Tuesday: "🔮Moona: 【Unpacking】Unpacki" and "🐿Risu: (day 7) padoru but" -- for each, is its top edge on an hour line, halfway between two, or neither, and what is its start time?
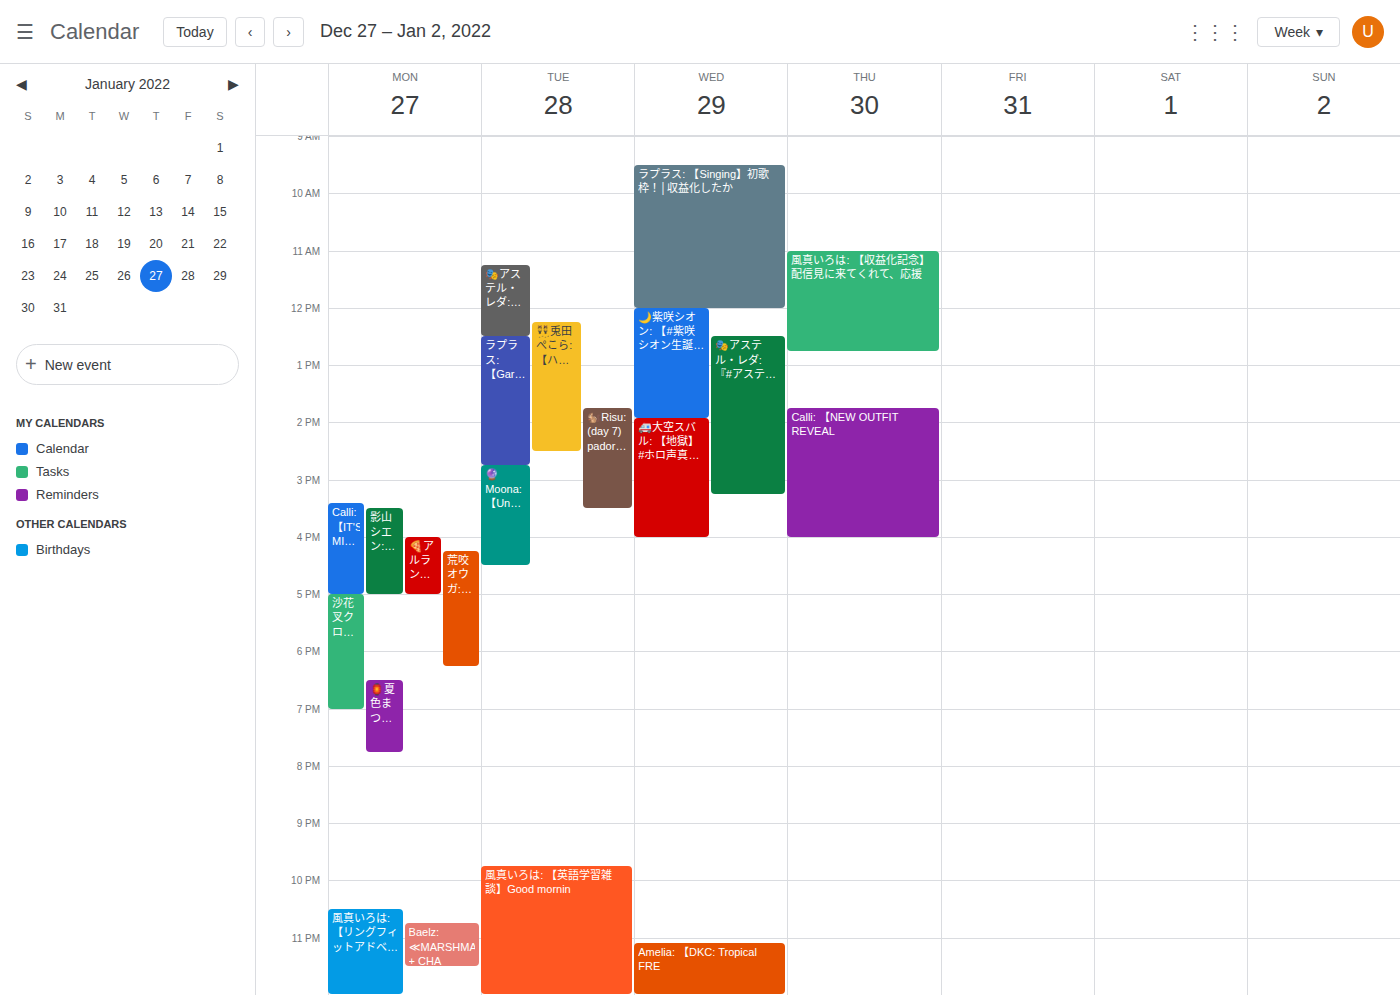
"🔮Moona: 【Unpacking】Unpacki": 14:45, neither: three quarters of the way from the 14:00 line to the 15:00 line. "🐿Risu: (day 7) padoru but": 13:45, neither: three quarters of the way from the 13:00 line to the 14:00 line.